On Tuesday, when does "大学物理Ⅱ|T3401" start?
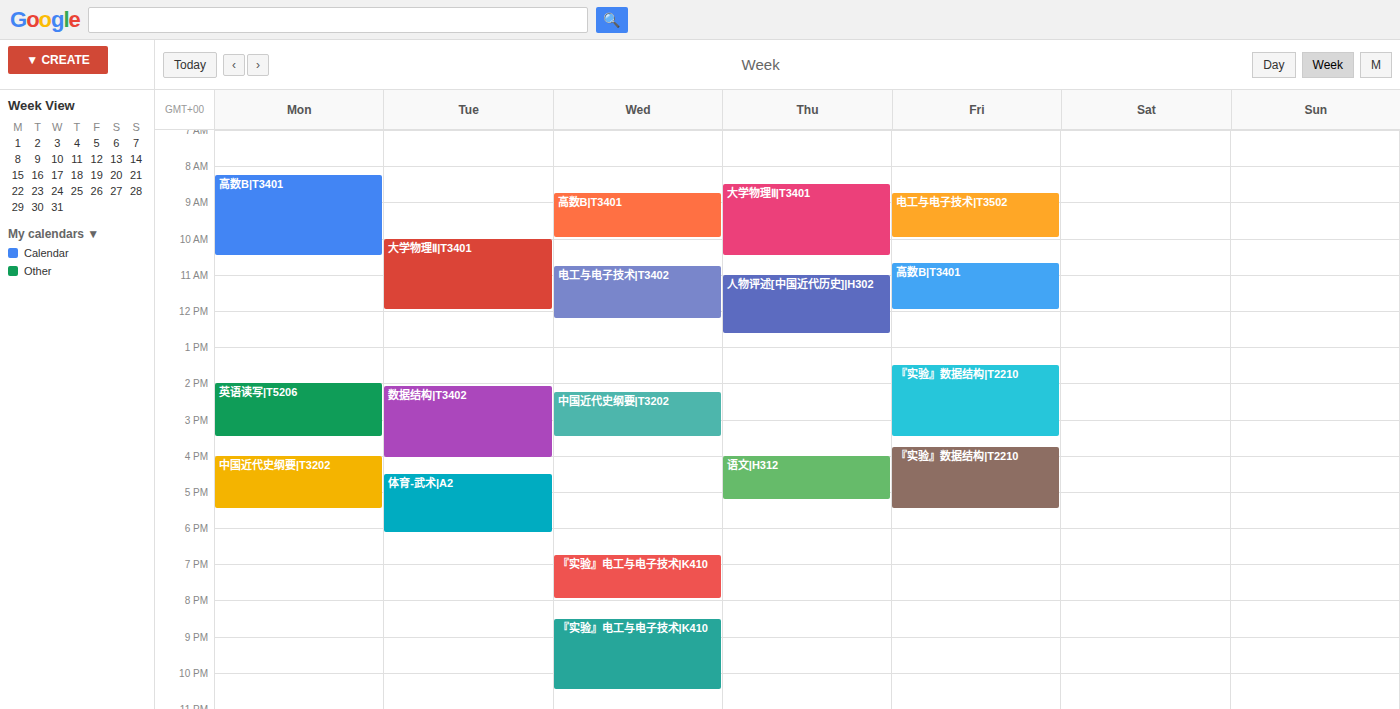
10:00 AM